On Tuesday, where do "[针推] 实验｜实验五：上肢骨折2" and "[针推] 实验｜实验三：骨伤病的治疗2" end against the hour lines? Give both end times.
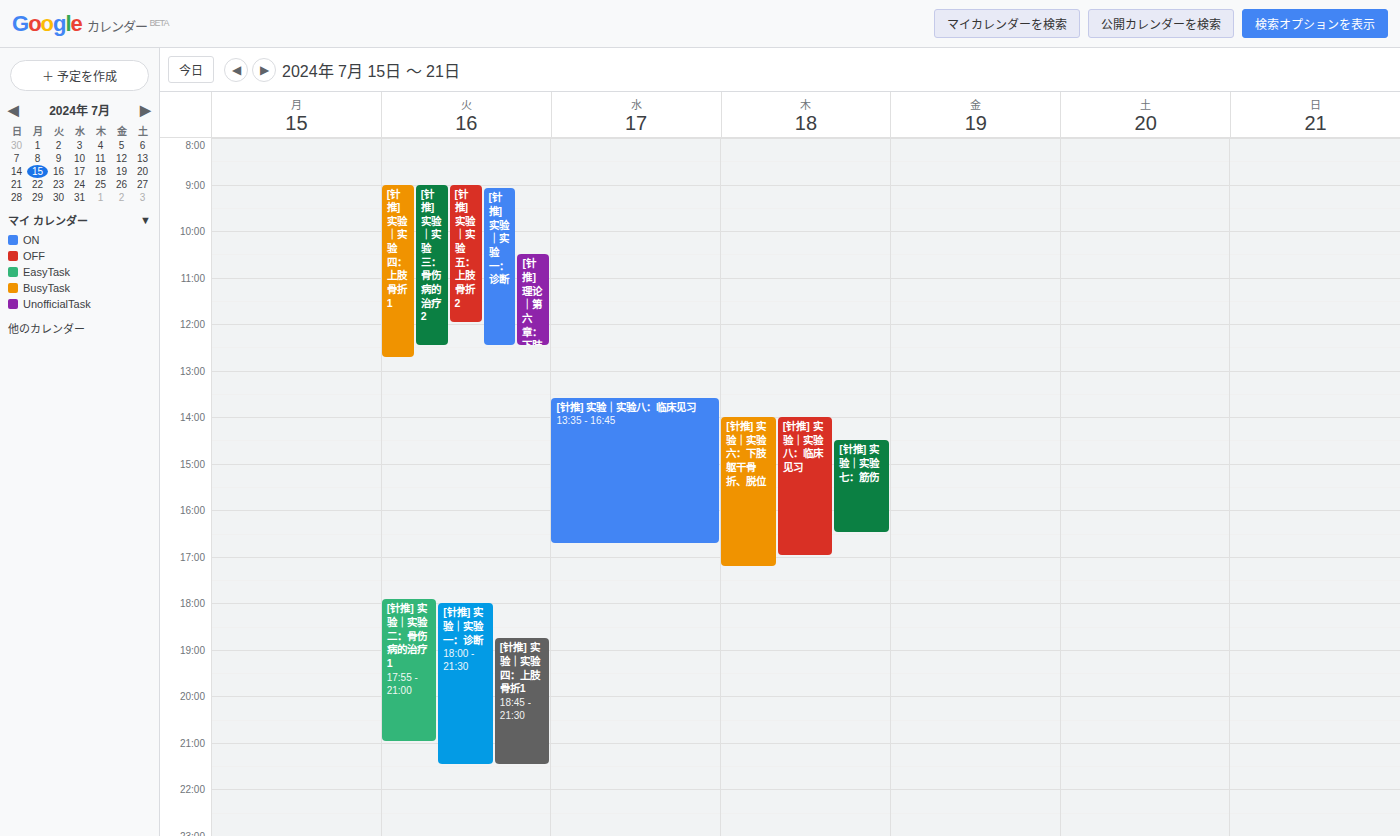
"[针推] 实验｜实验五：上肢骨折2": 12:00 PM, exactly on the 12 PM line. "[针推] 实验｜实验三：骨伤病的治疗2": 12:30 PM, halfway between the 12 PM and 1 PM lines.